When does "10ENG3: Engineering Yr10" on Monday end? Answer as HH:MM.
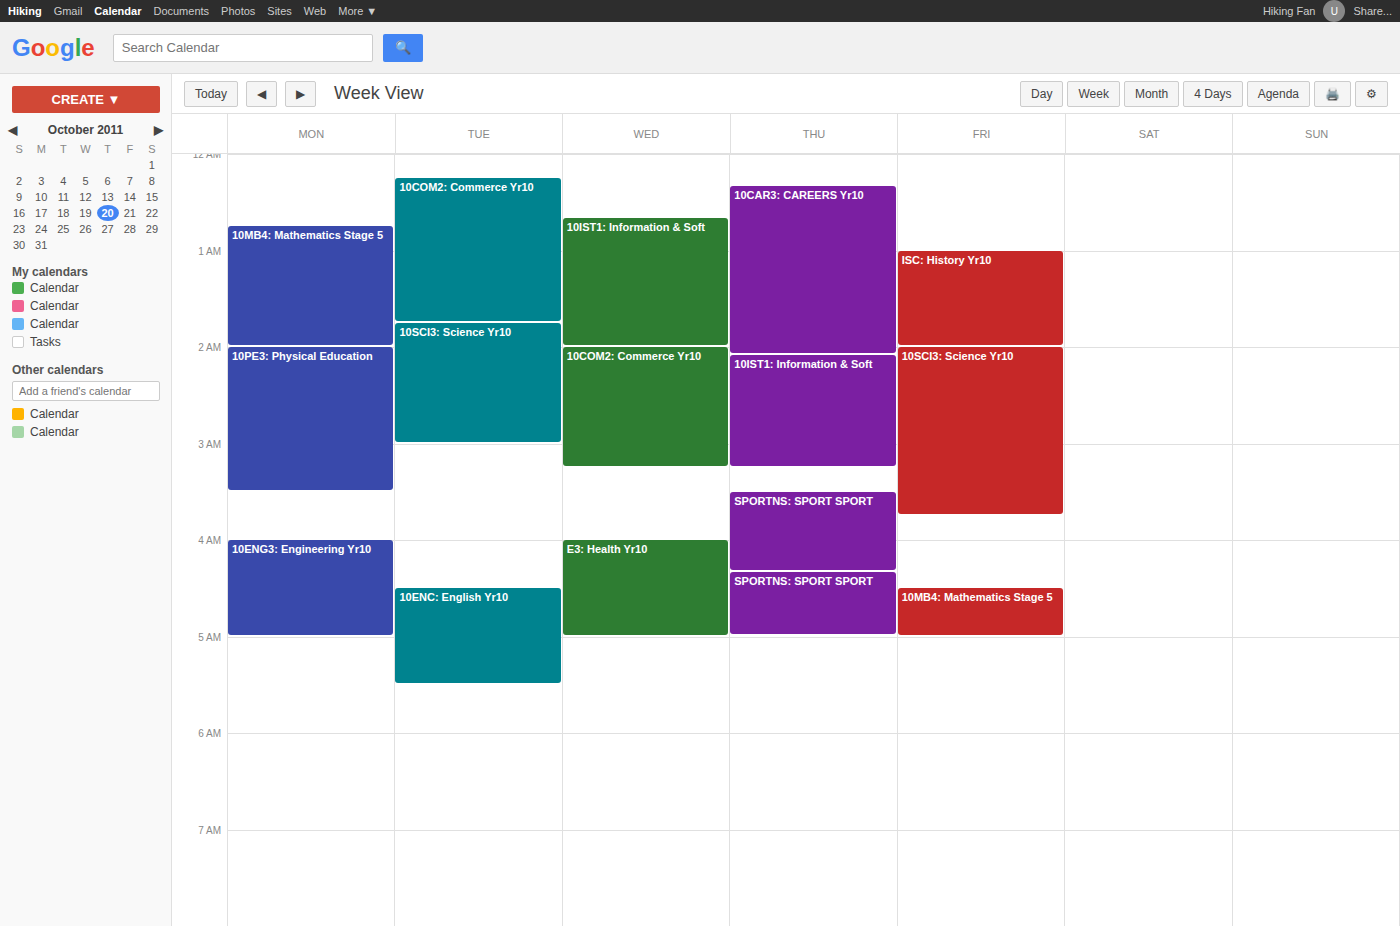
05:00